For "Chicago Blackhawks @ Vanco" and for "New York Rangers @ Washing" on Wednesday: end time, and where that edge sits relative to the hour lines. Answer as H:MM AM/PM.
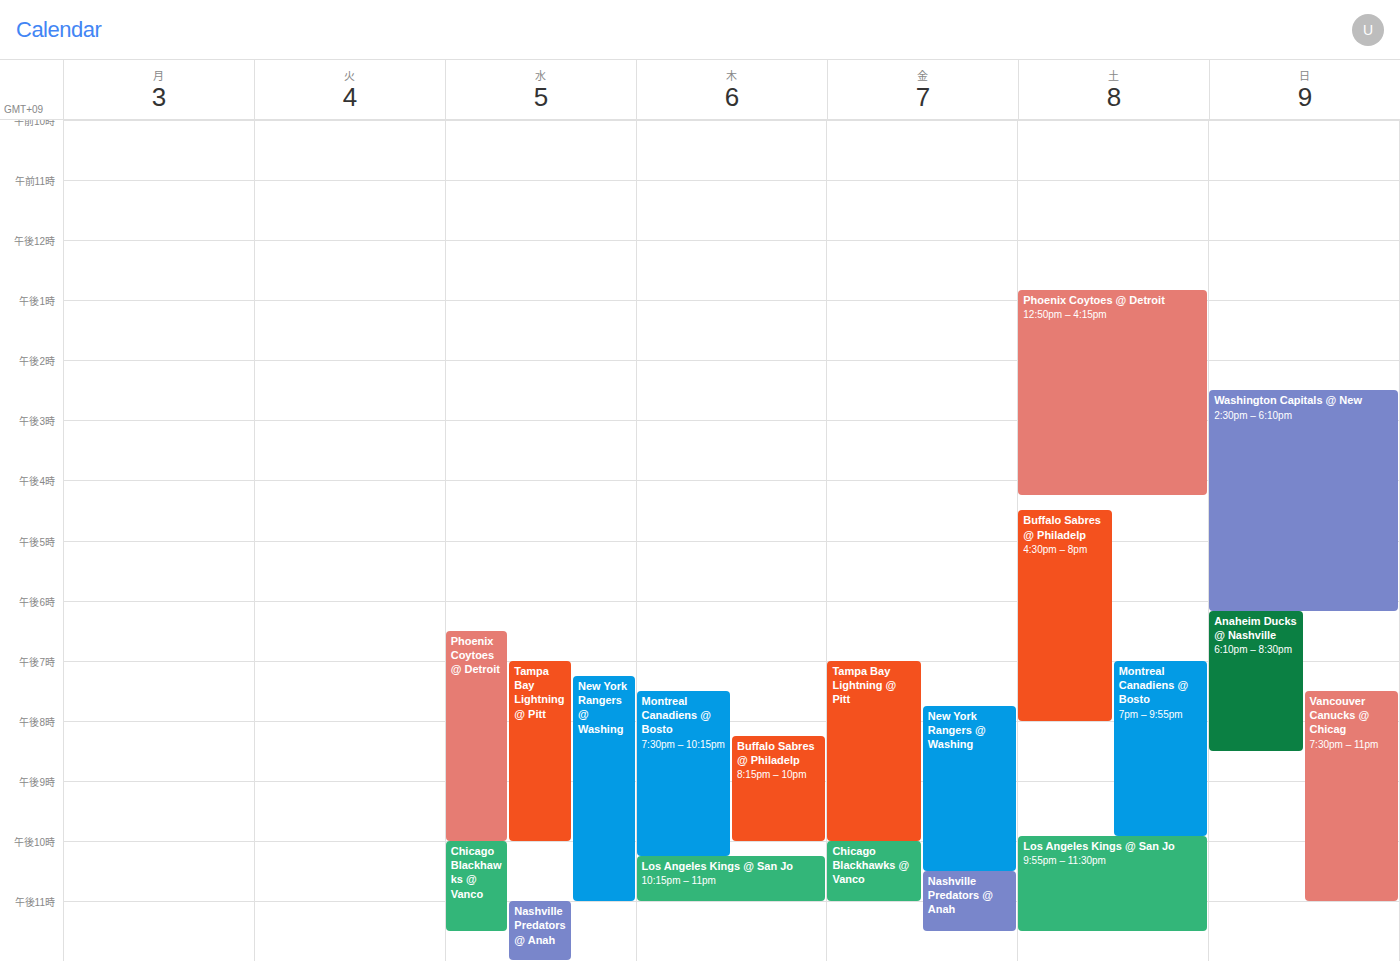
"Chicago Blackhawks @ Vanco": 11:30 PM, halfway between the 11 PM and 12 AM lines. "New York Rangers @ Washing": 11:00 PM, exactly on the 11 PM line.